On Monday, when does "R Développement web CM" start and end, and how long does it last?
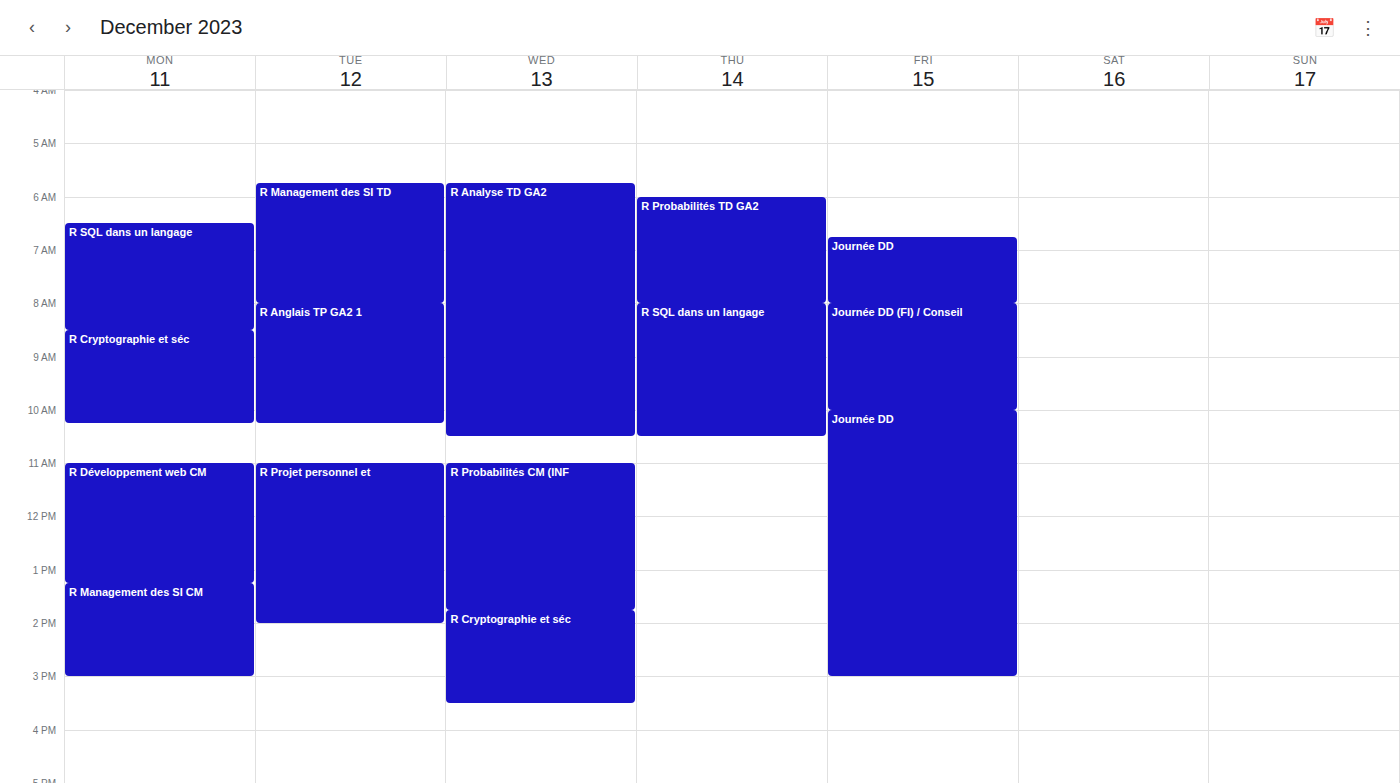
11:00 to 13:15, 2 hours 15 minutes